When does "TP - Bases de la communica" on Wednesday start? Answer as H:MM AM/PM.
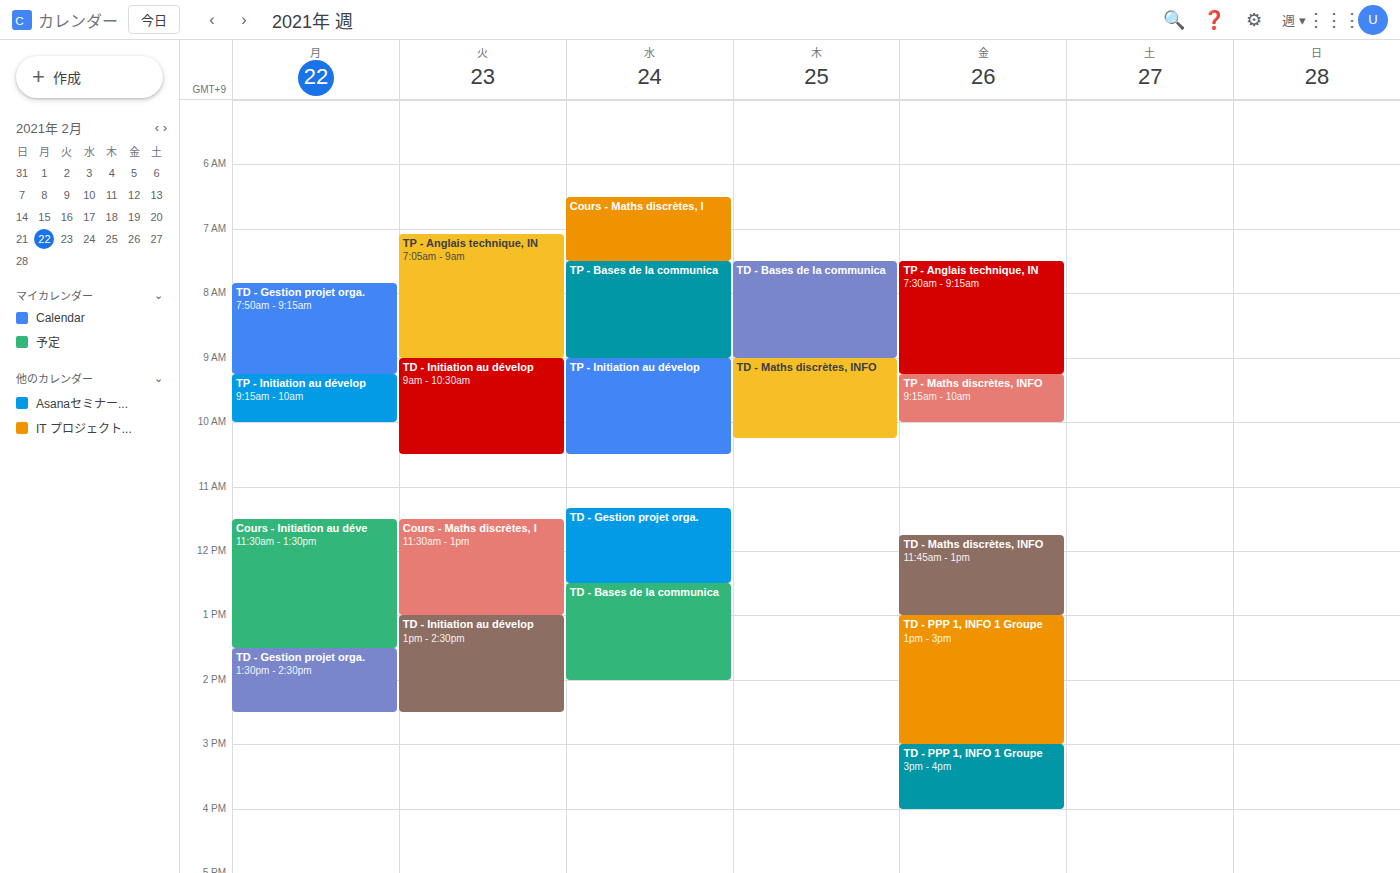
7:30 AM